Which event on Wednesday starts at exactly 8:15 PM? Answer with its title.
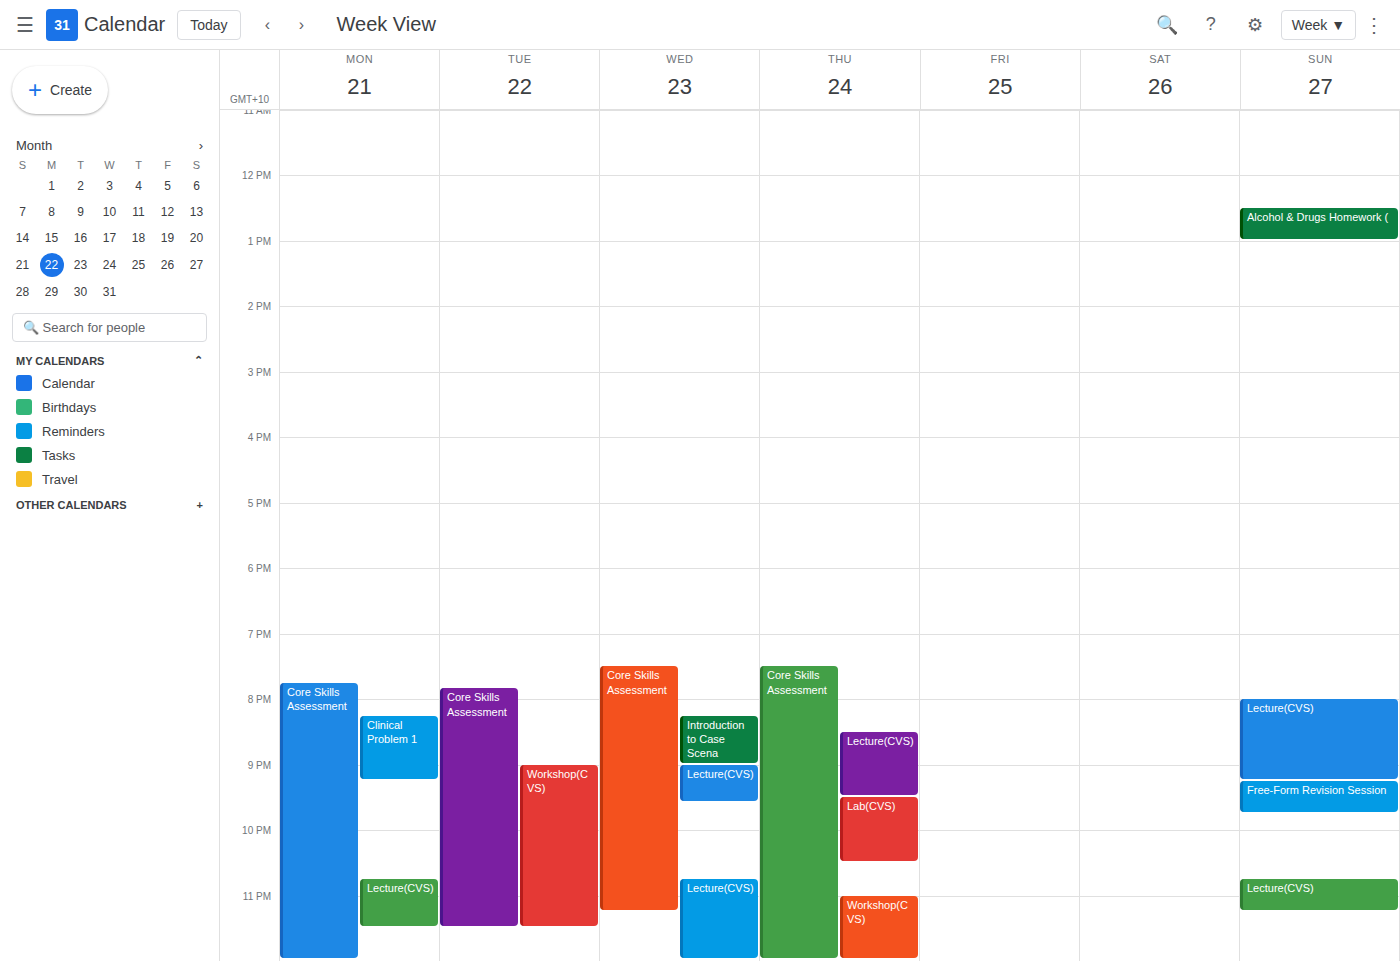
"Introduction to Case Scena"